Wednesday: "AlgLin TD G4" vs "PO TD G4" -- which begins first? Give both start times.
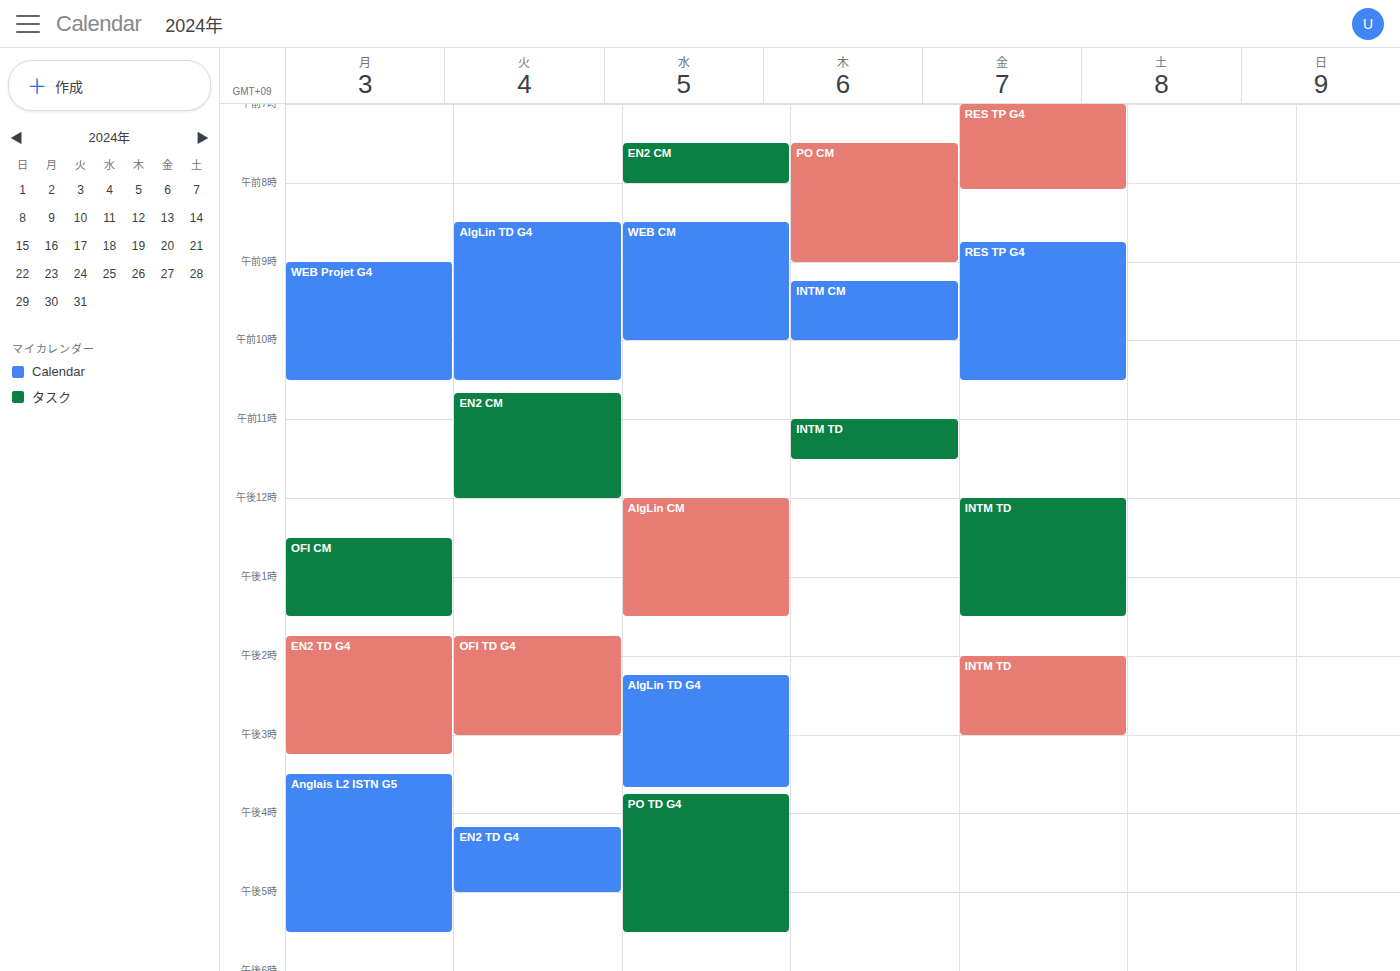
"AlgLin TD G4" 2:15 PM; "PO TD G4" 3:45 PM.